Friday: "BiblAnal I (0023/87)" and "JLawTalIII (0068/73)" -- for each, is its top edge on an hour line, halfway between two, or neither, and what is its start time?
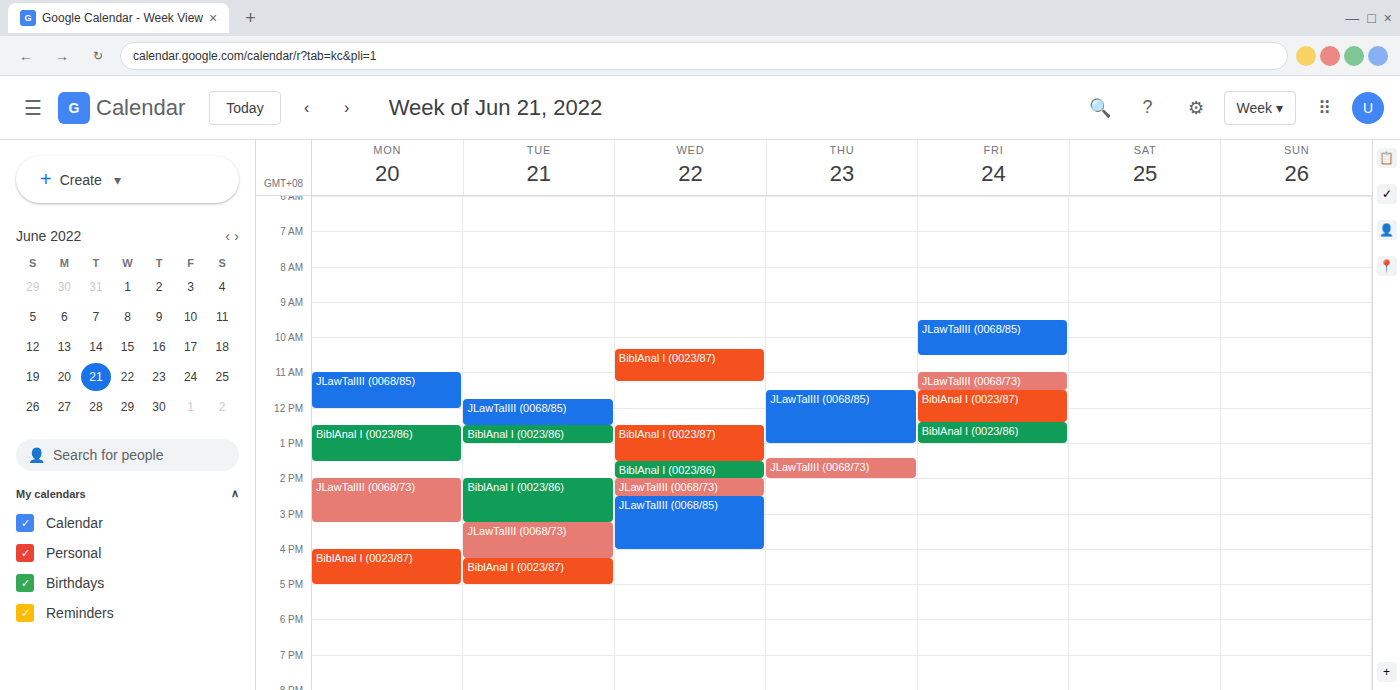
"BiblAnal I (0023/87)": 11:30 AM, halfway between the 11 AM and 12 PM lines. "JLawTalIII (0068/73)": 11:00 AM, exactly on the 11 AM line.